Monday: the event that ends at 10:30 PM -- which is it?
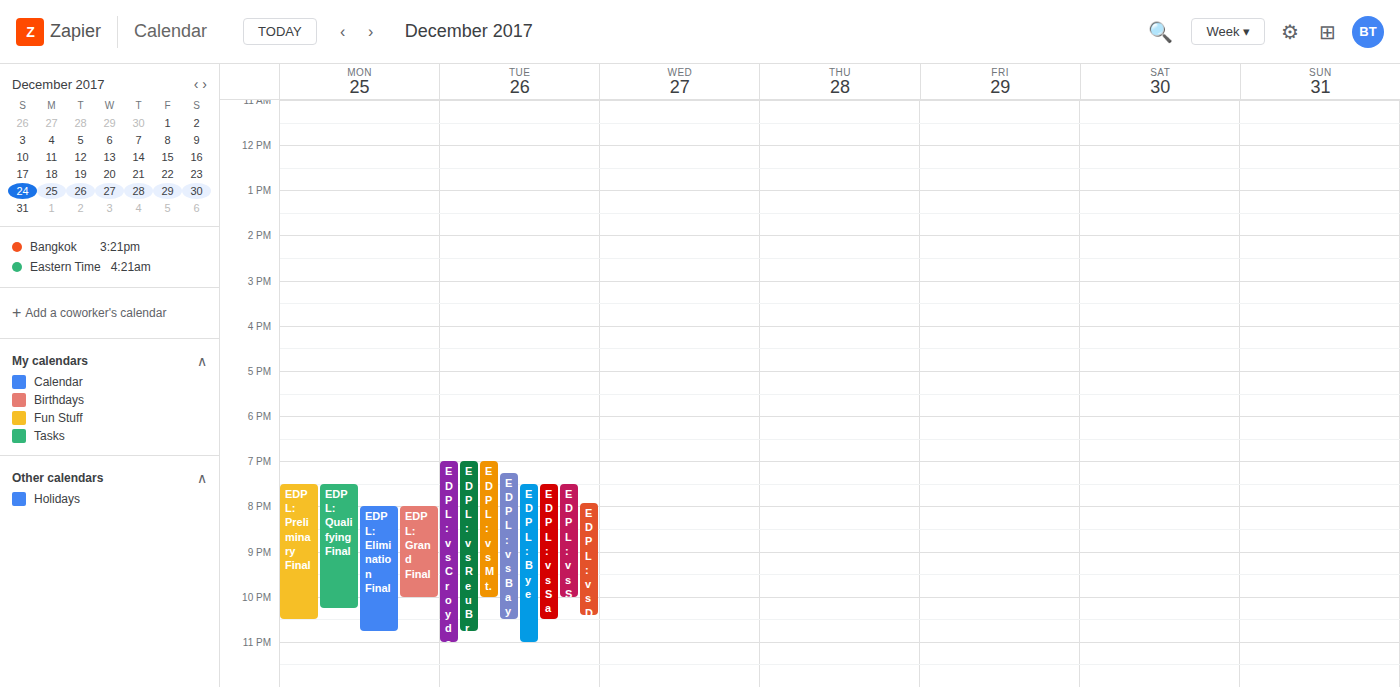
"EDPL: Preliminary Final"